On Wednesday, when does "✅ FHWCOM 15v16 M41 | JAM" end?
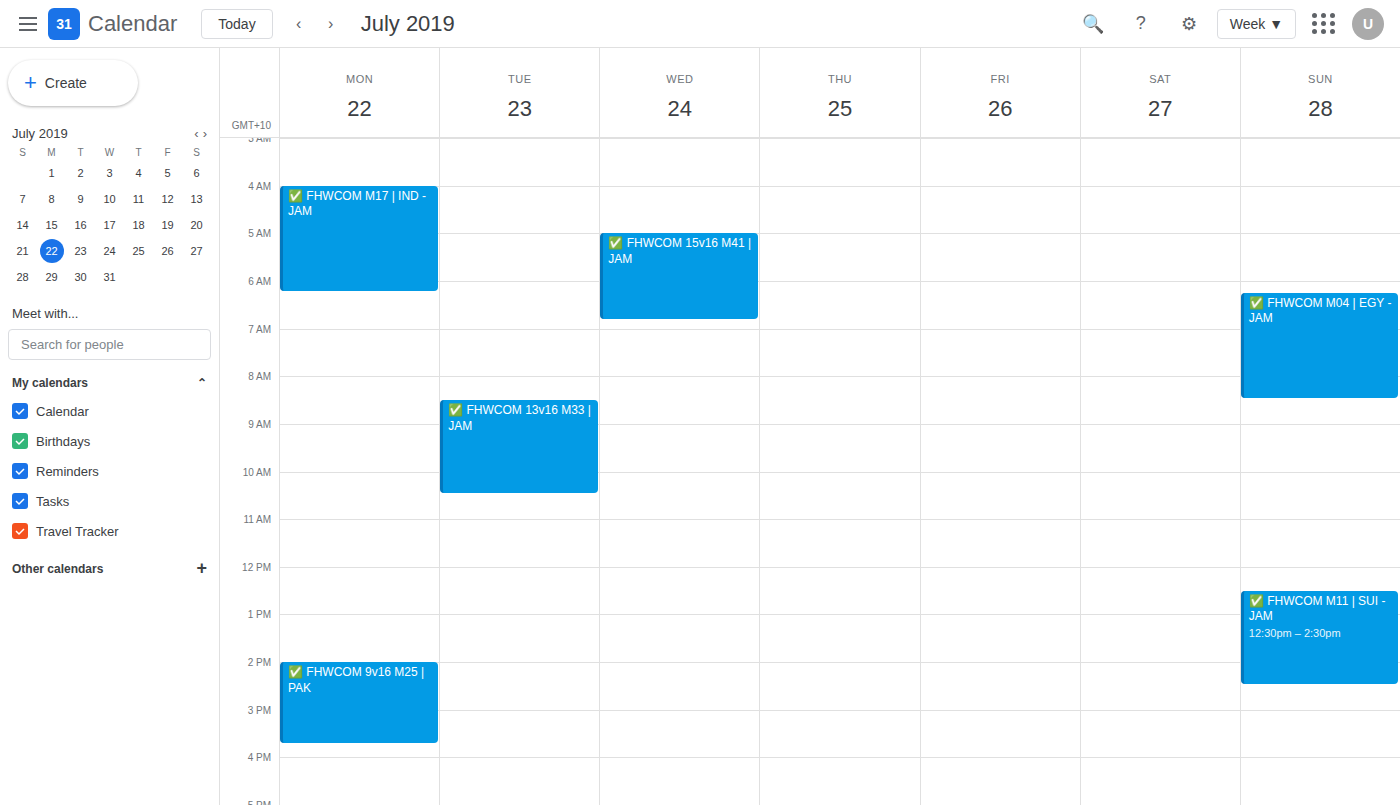
6:50 AM